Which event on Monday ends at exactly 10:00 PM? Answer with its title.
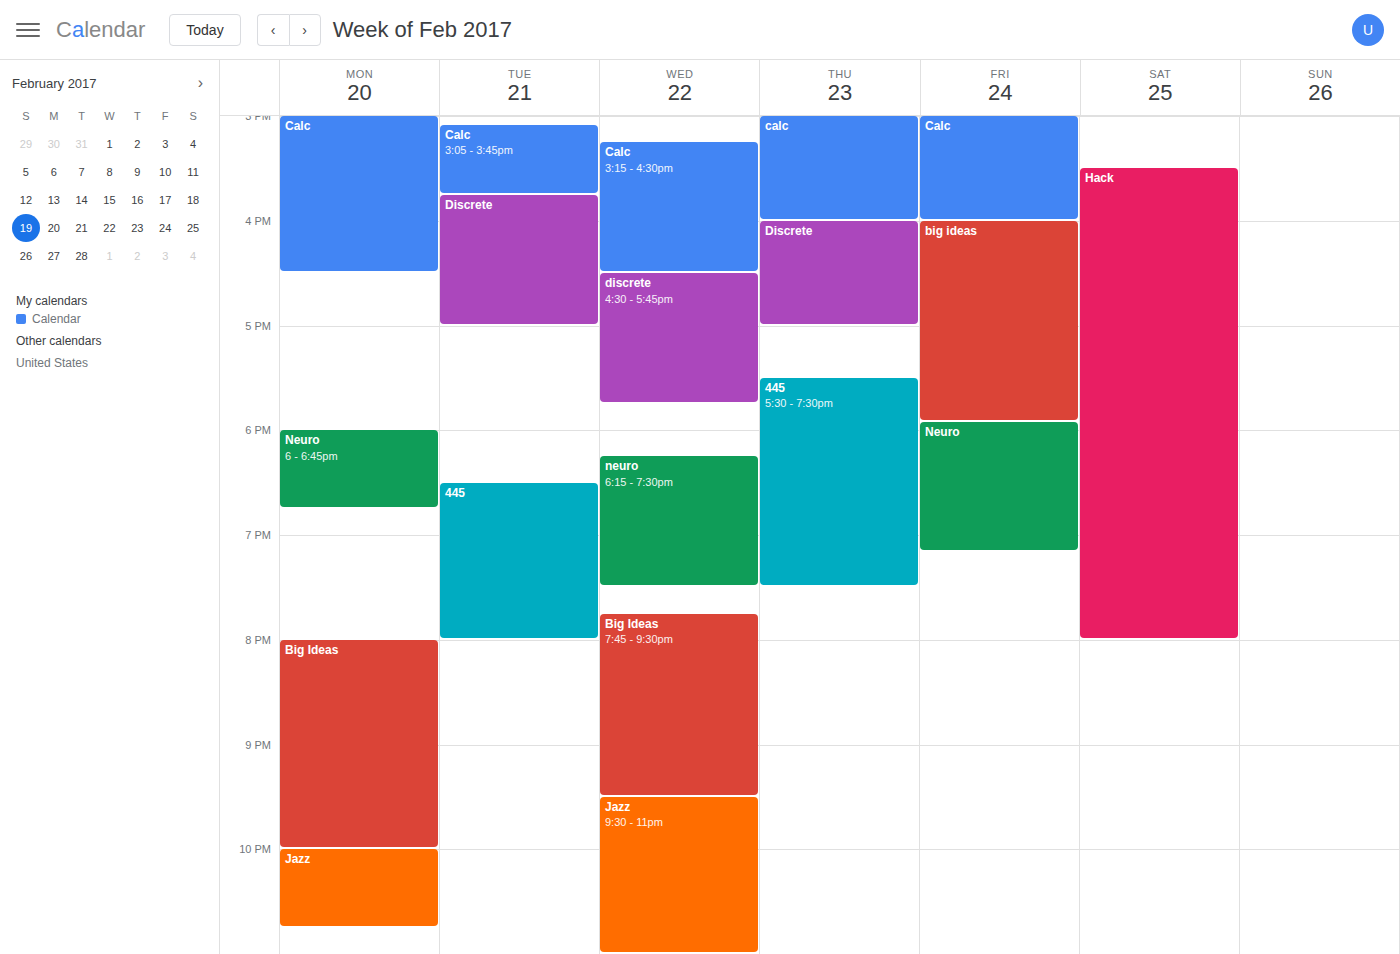
"Big Ideas"